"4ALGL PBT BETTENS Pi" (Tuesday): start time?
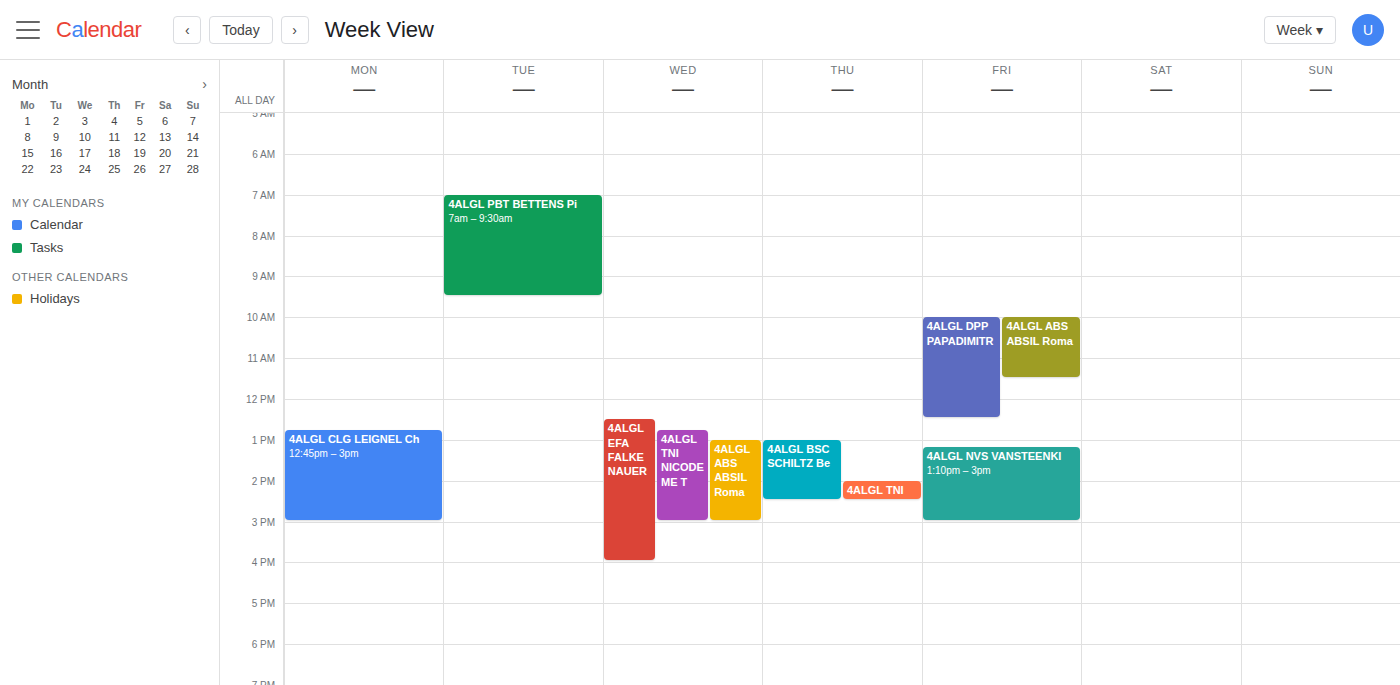
07:00